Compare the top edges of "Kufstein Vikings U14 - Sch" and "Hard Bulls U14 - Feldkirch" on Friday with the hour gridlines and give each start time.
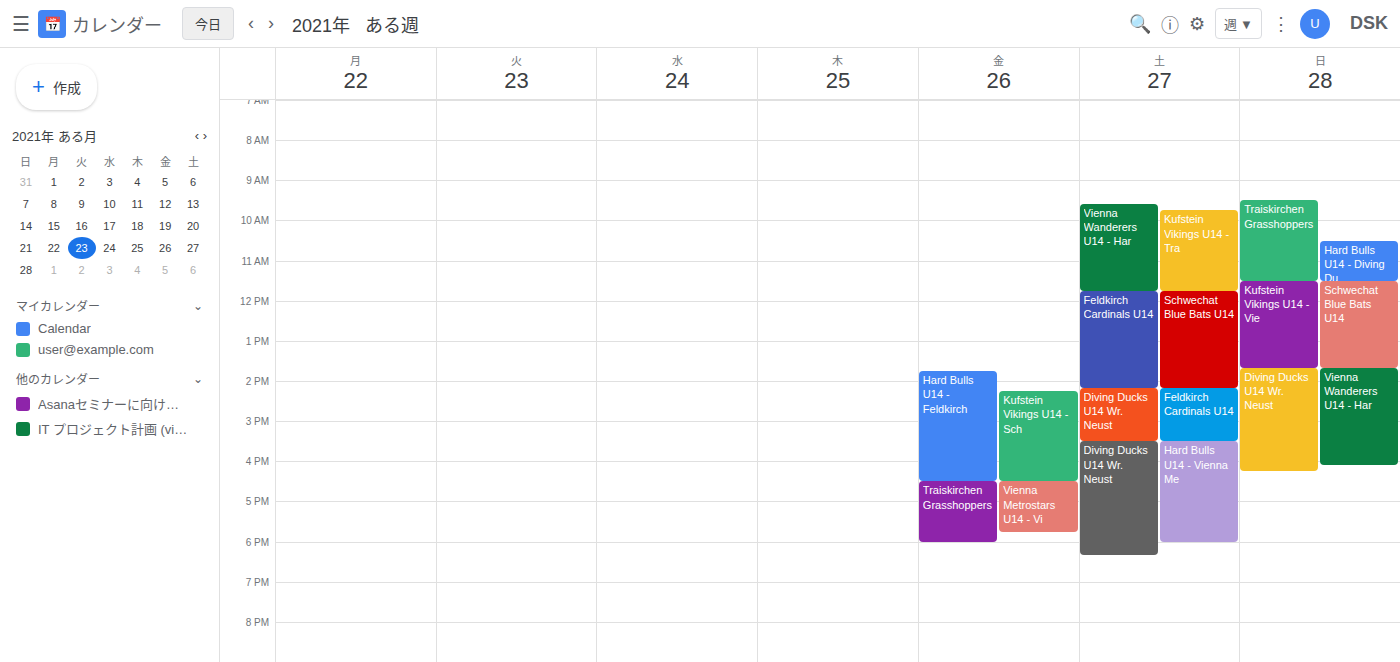
"Kufstein Vikings U14 - Sch": 2:15 PM, neither: a quarter of the way from the 2 PM line to the 3 PM line. "Hard Bulls U14 - Feldkirch": 1:45 PM, neither: three quarters of the way from the 1 PM line to the 2 PM line.